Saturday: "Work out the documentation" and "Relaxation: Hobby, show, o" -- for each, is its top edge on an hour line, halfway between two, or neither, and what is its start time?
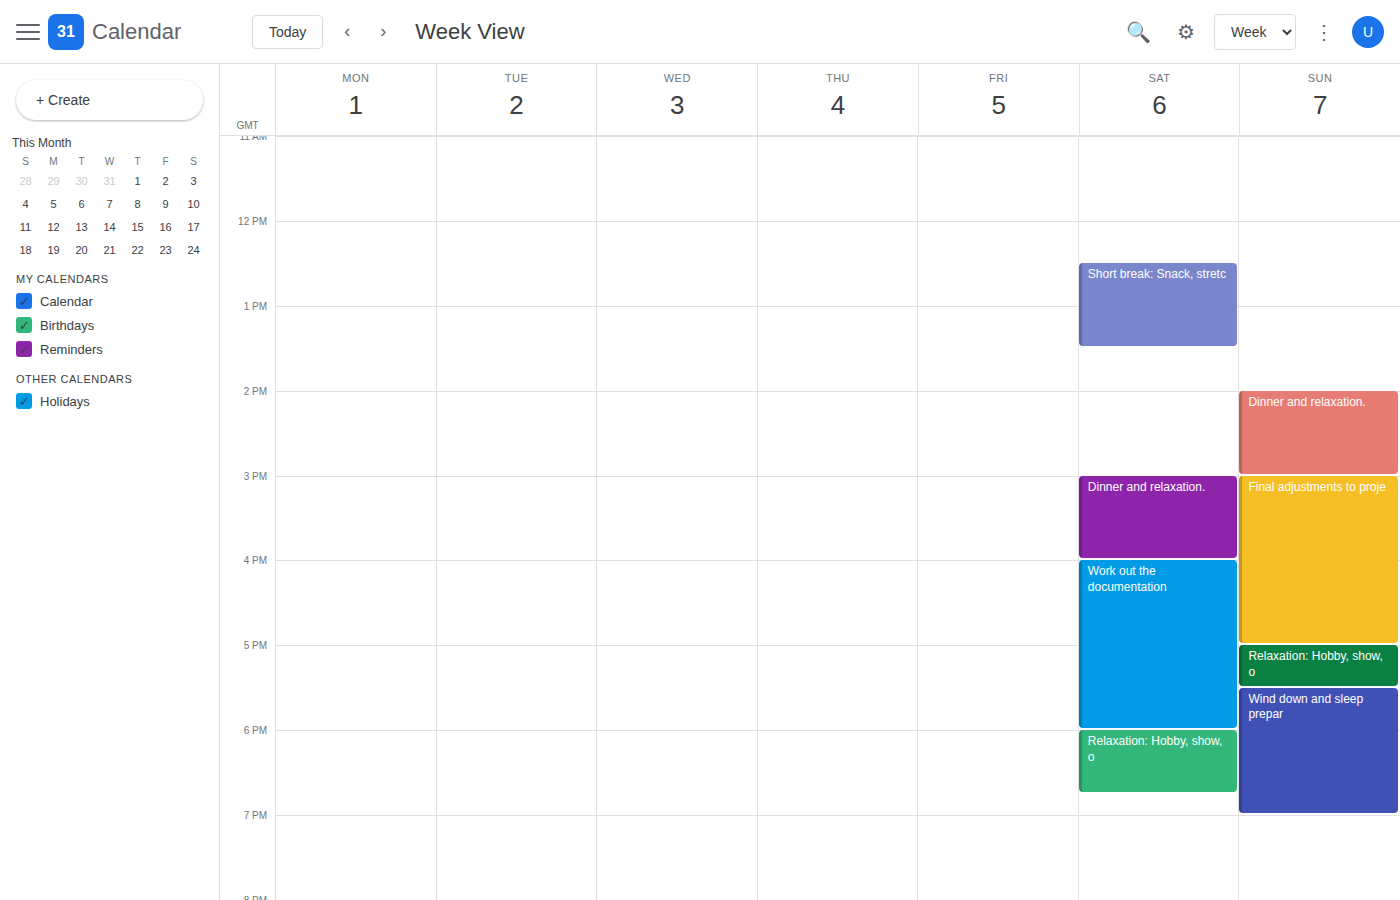
"Work out the documentation": 16:00, exactly on the 16:00 line. "Relaxation: Hobby, show, o": 18:00, exactly on the 18:00 line.